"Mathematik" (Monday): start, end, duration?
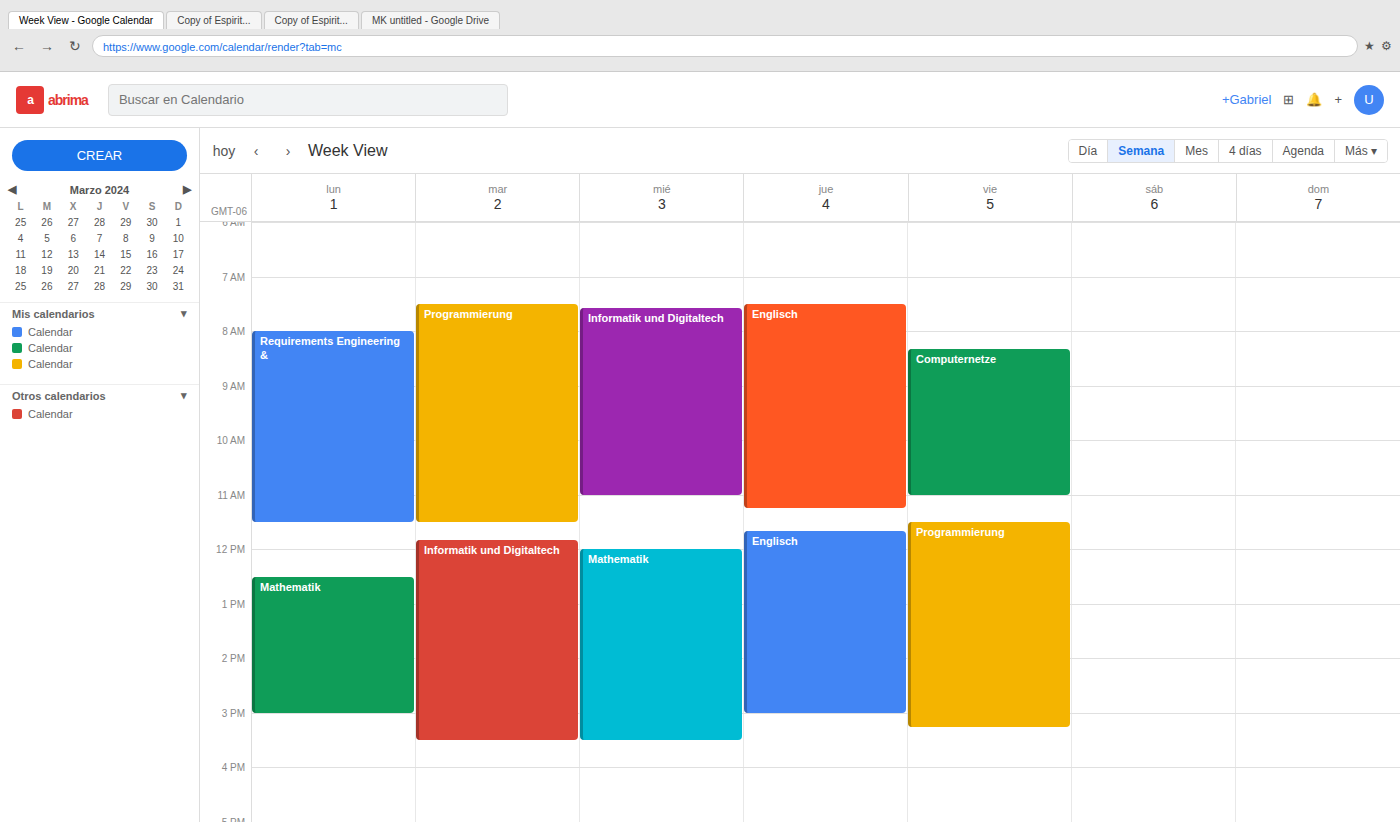
12:30 PM to 3:00 PM, 2 hours 30 minutes